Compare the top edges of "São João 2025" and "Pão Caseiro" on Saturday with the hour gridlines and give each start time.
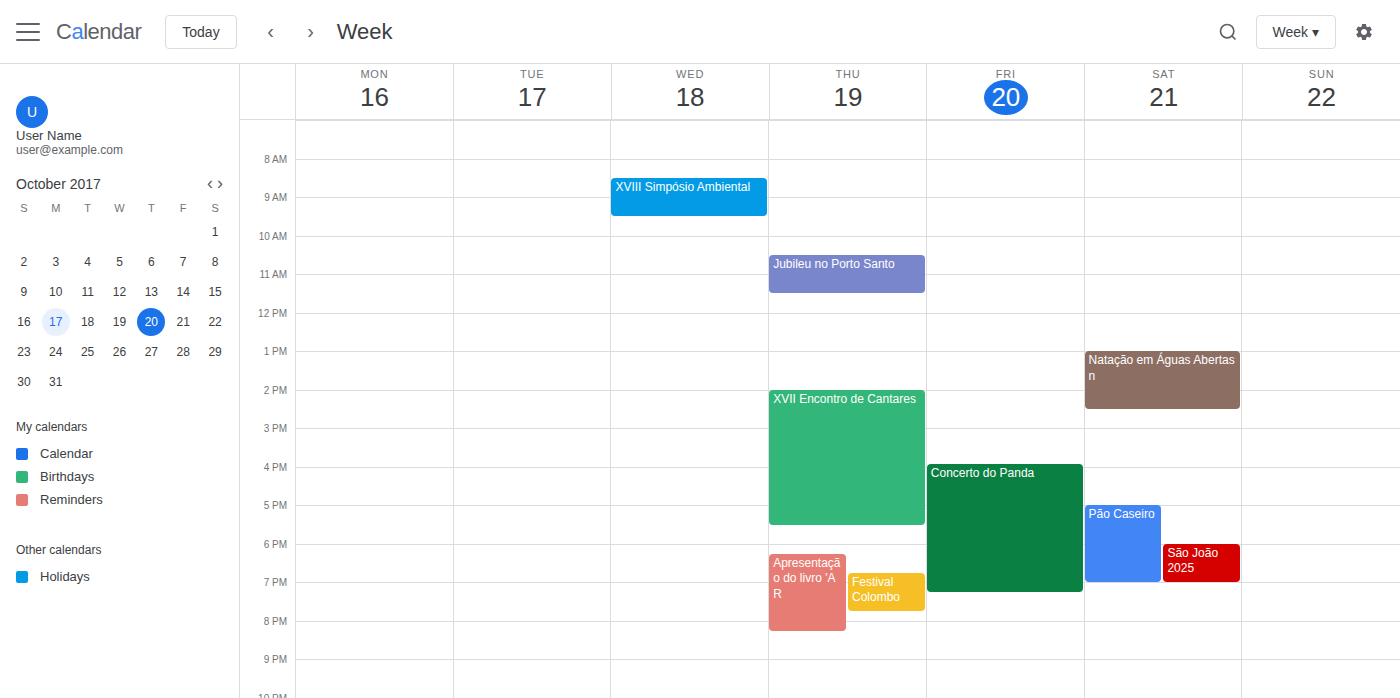
"São João 2025": 6:00 PM, exactly on the 6 PM line. "Pão Caseiro": 5:00 PM, exactly on the 5 PM line.